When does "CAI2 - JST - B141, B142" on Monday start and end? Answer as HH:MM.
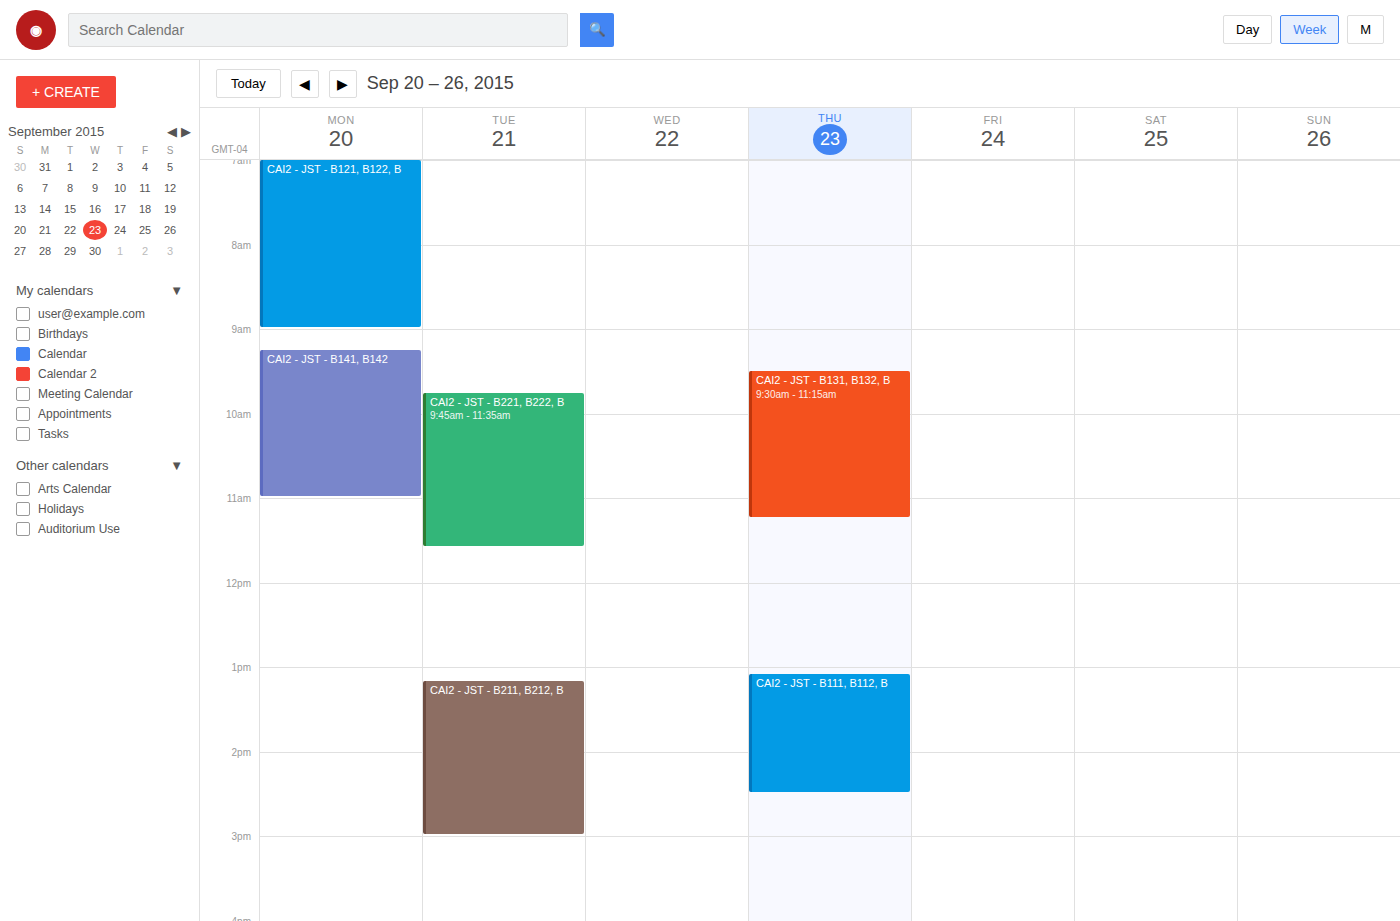
09:15 to 11:00